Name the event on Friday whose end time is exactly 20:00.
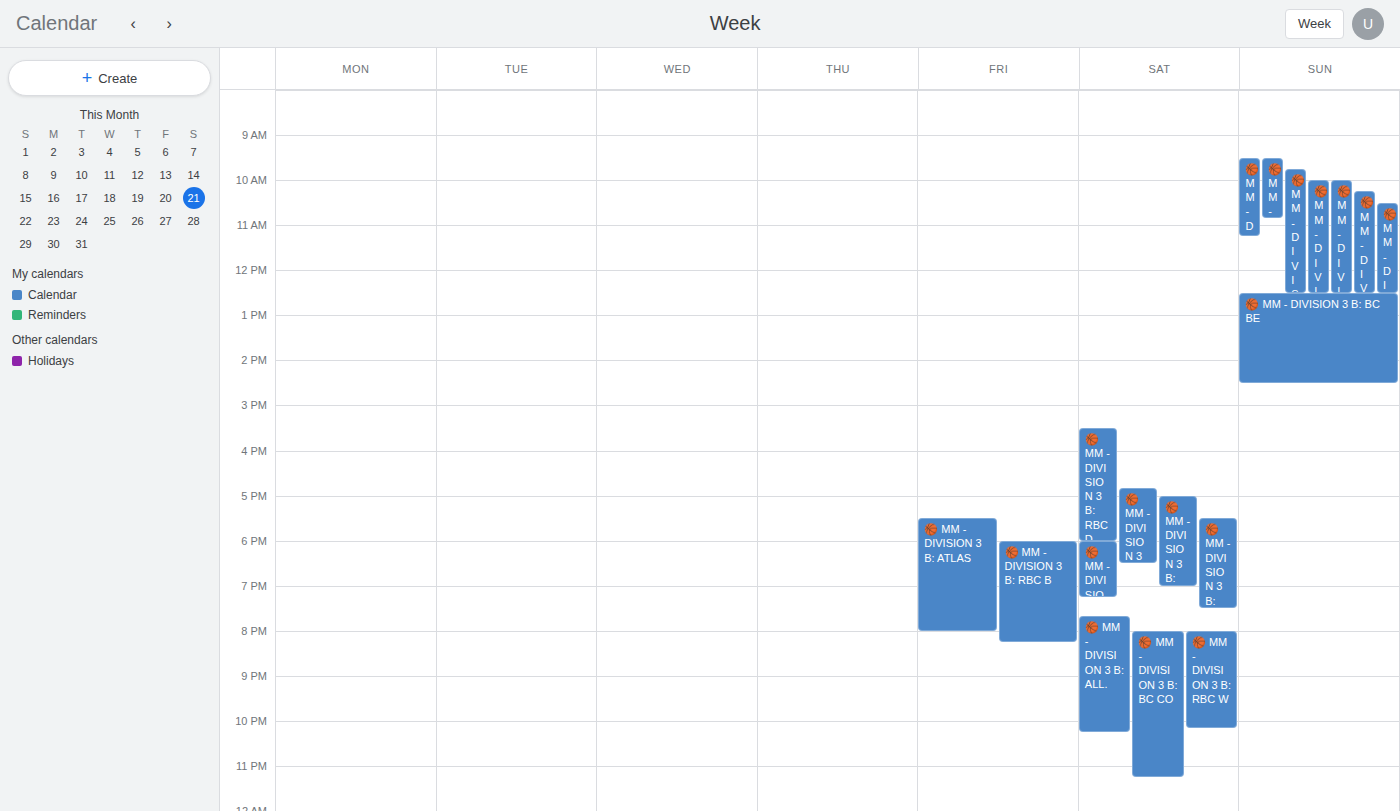
"🏀 MM - DIVISION 3 B: ATLAS"